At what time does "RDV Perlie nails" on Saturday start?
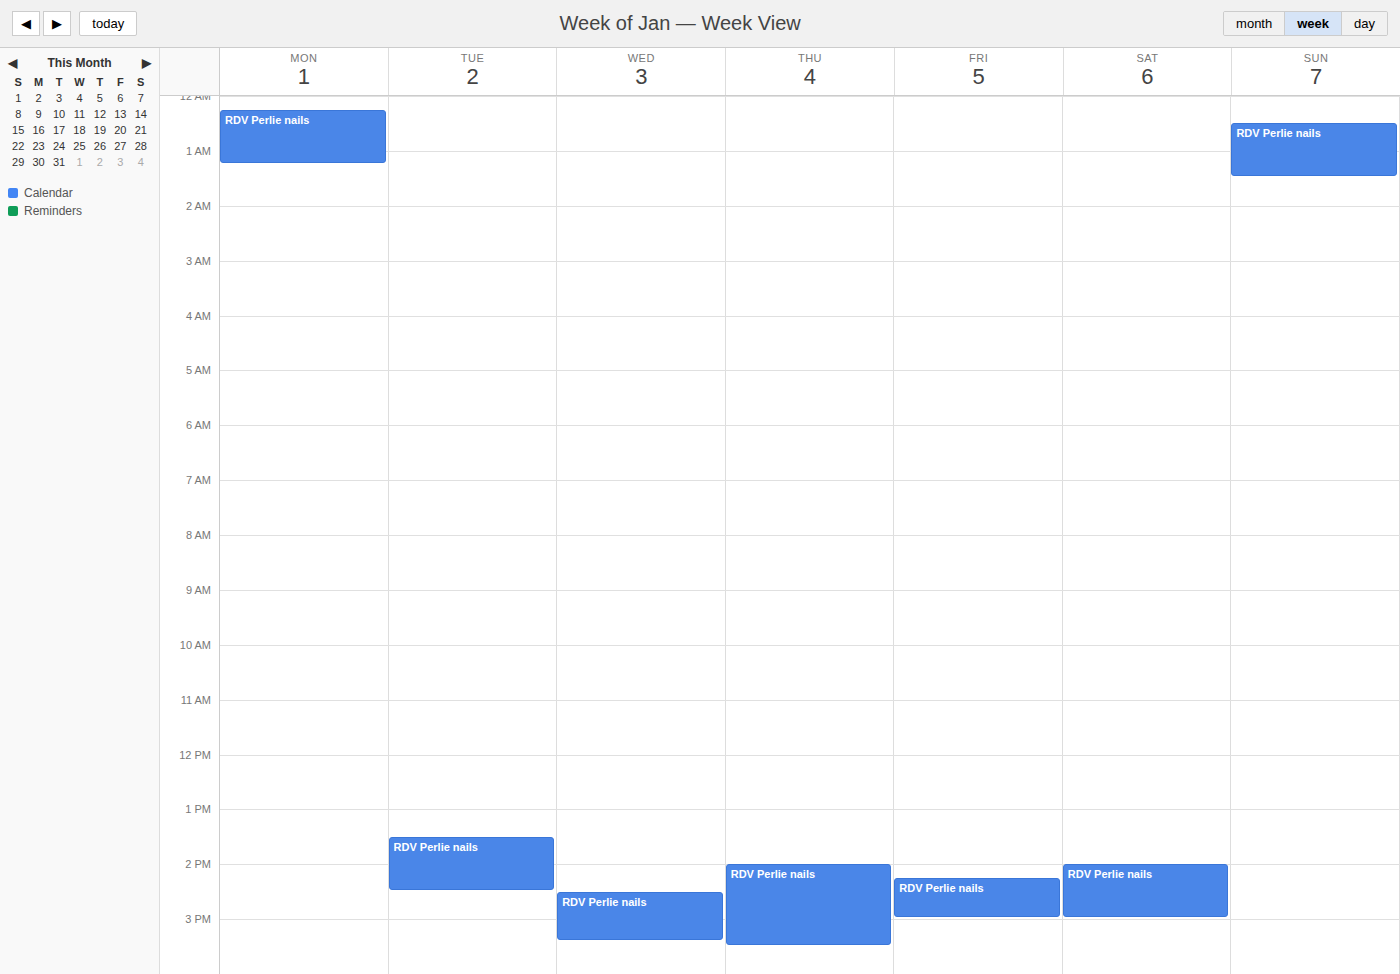
2:00 PM